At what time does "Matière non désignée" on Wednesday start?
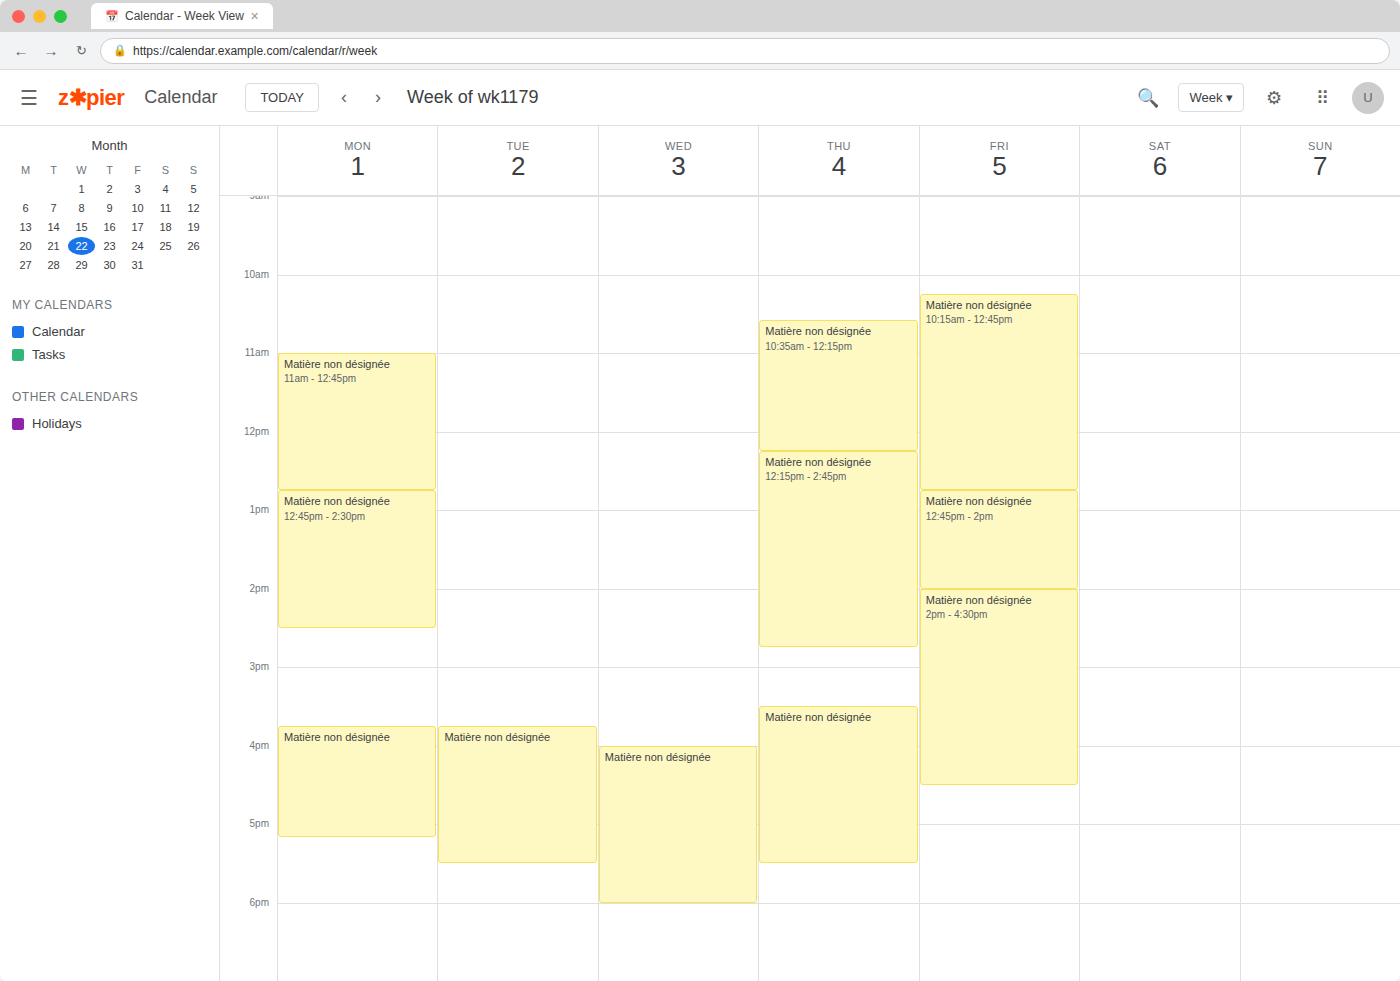
4:00 PM